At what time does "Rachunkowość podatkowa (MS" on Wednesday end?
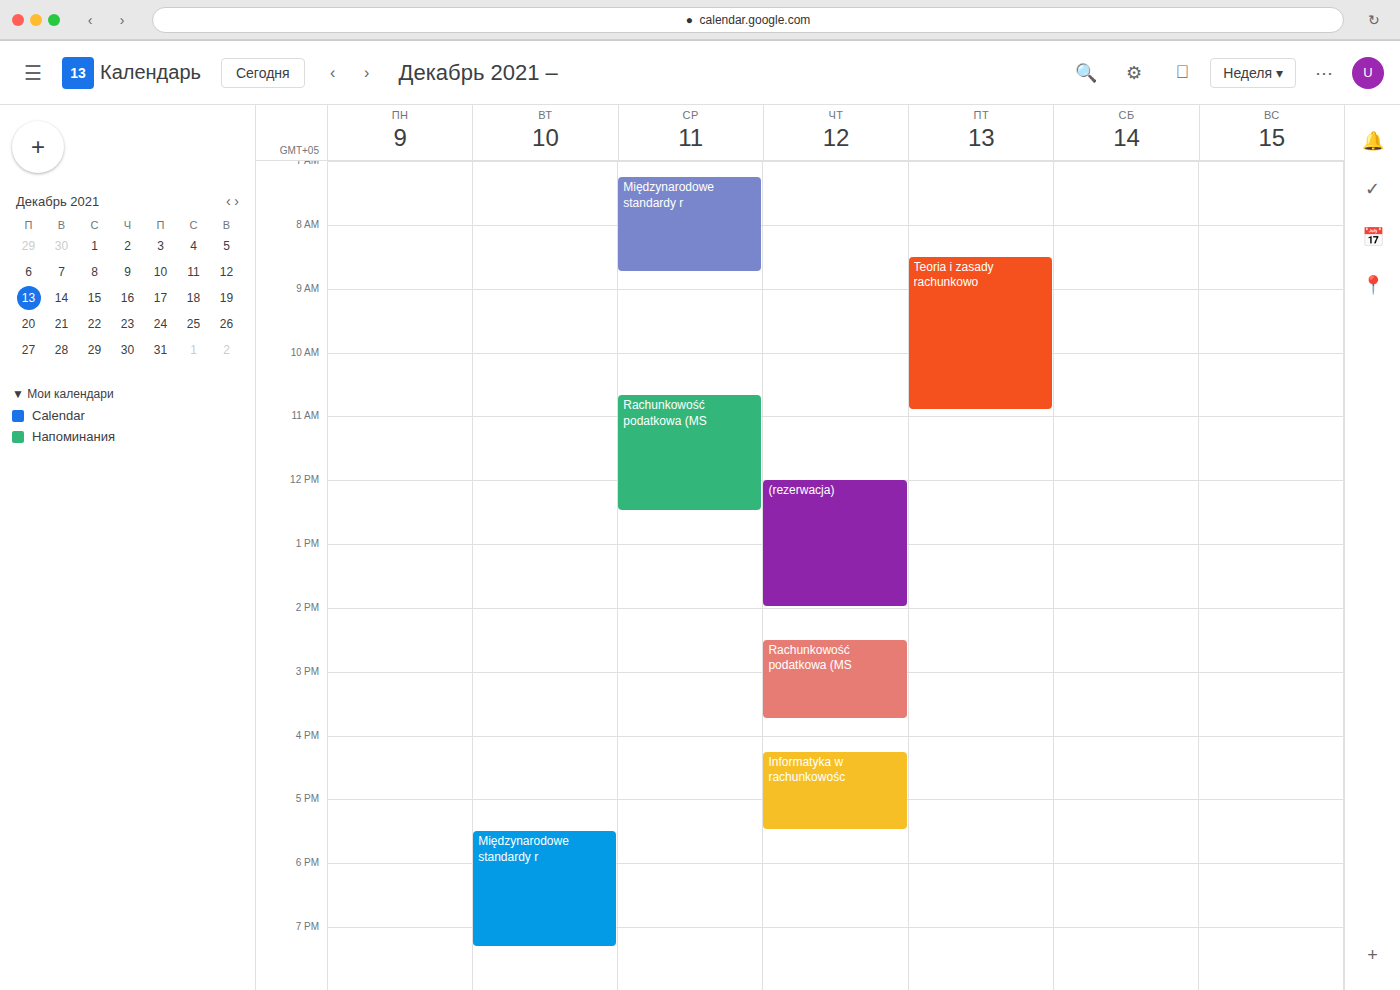
12:30 PM